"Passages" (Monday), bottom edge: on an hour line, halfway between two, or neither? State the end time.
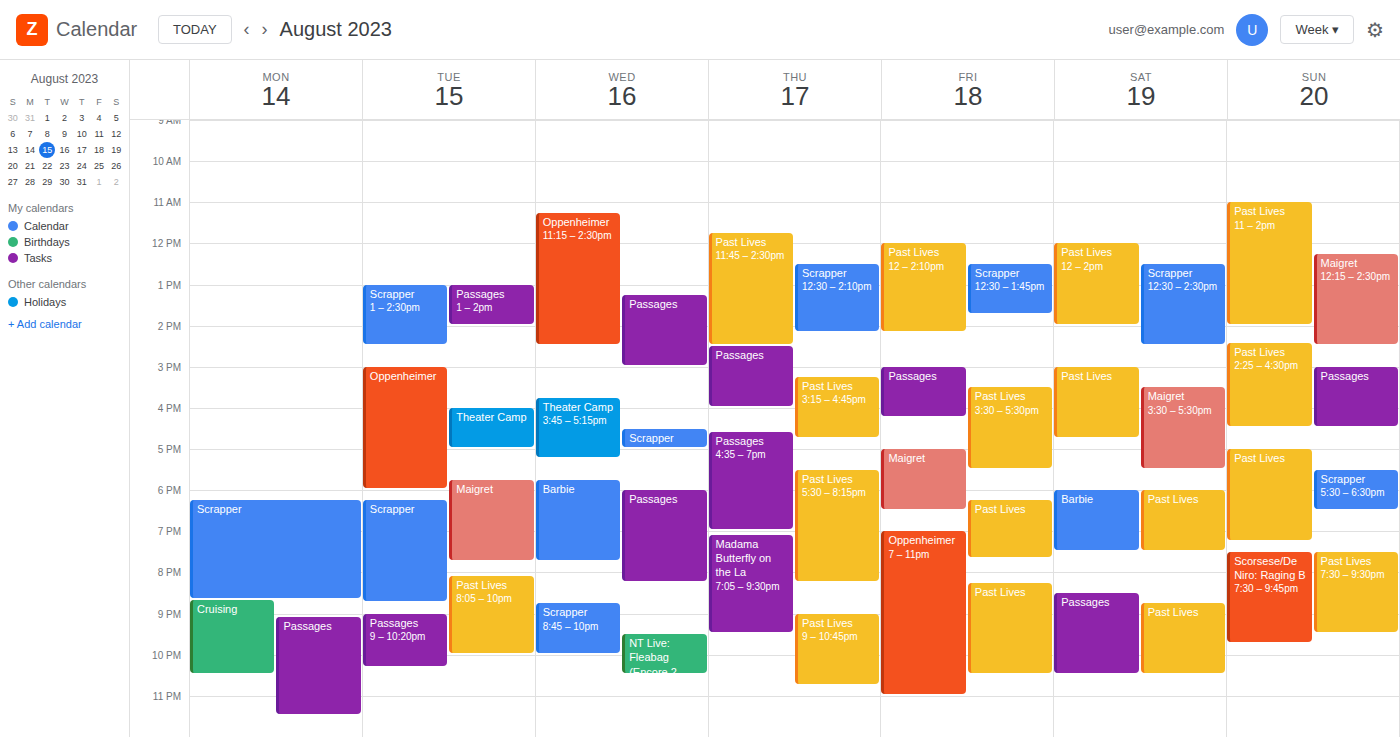
23:30 -- halfway between the 23:00 and 24:00 lines.